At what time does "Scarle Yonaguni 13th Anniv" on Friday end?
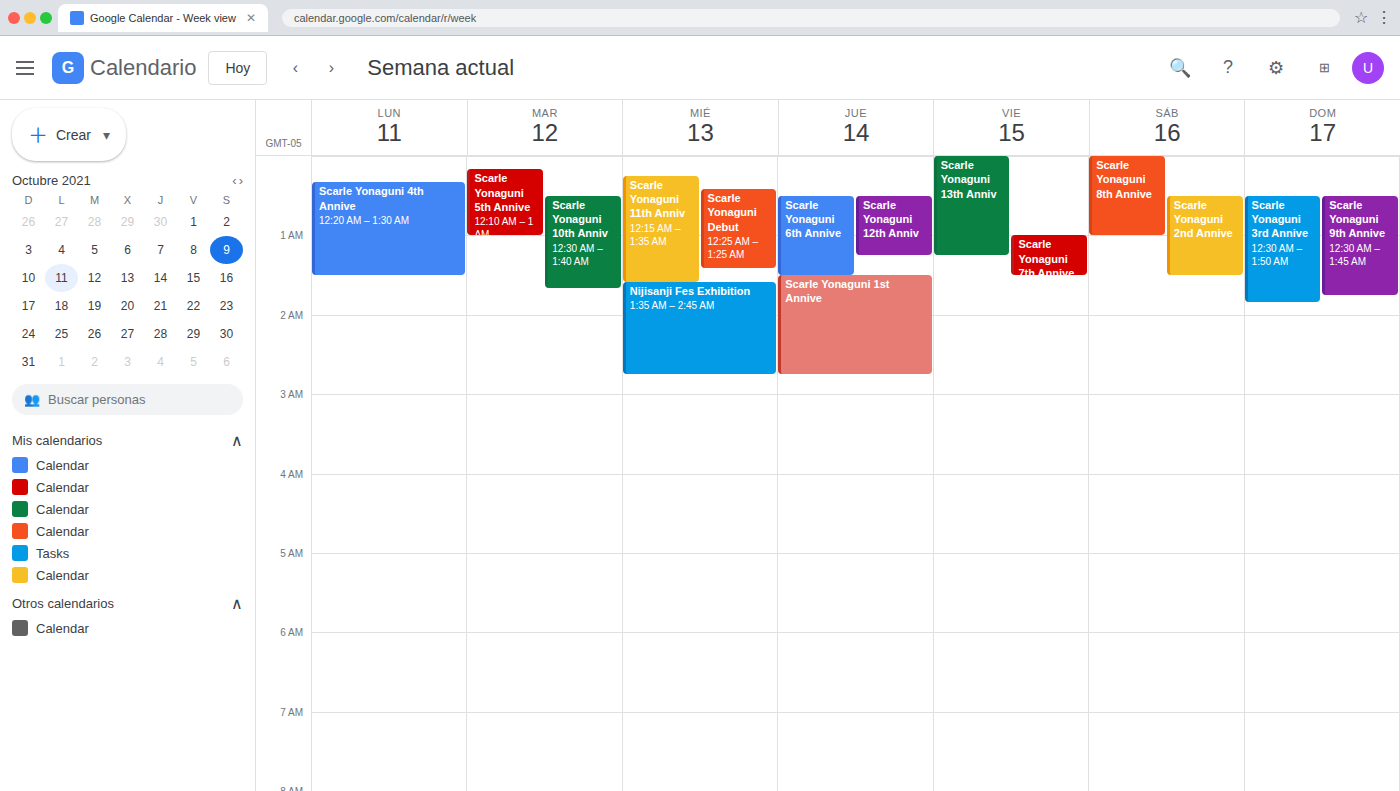
1:15 AM